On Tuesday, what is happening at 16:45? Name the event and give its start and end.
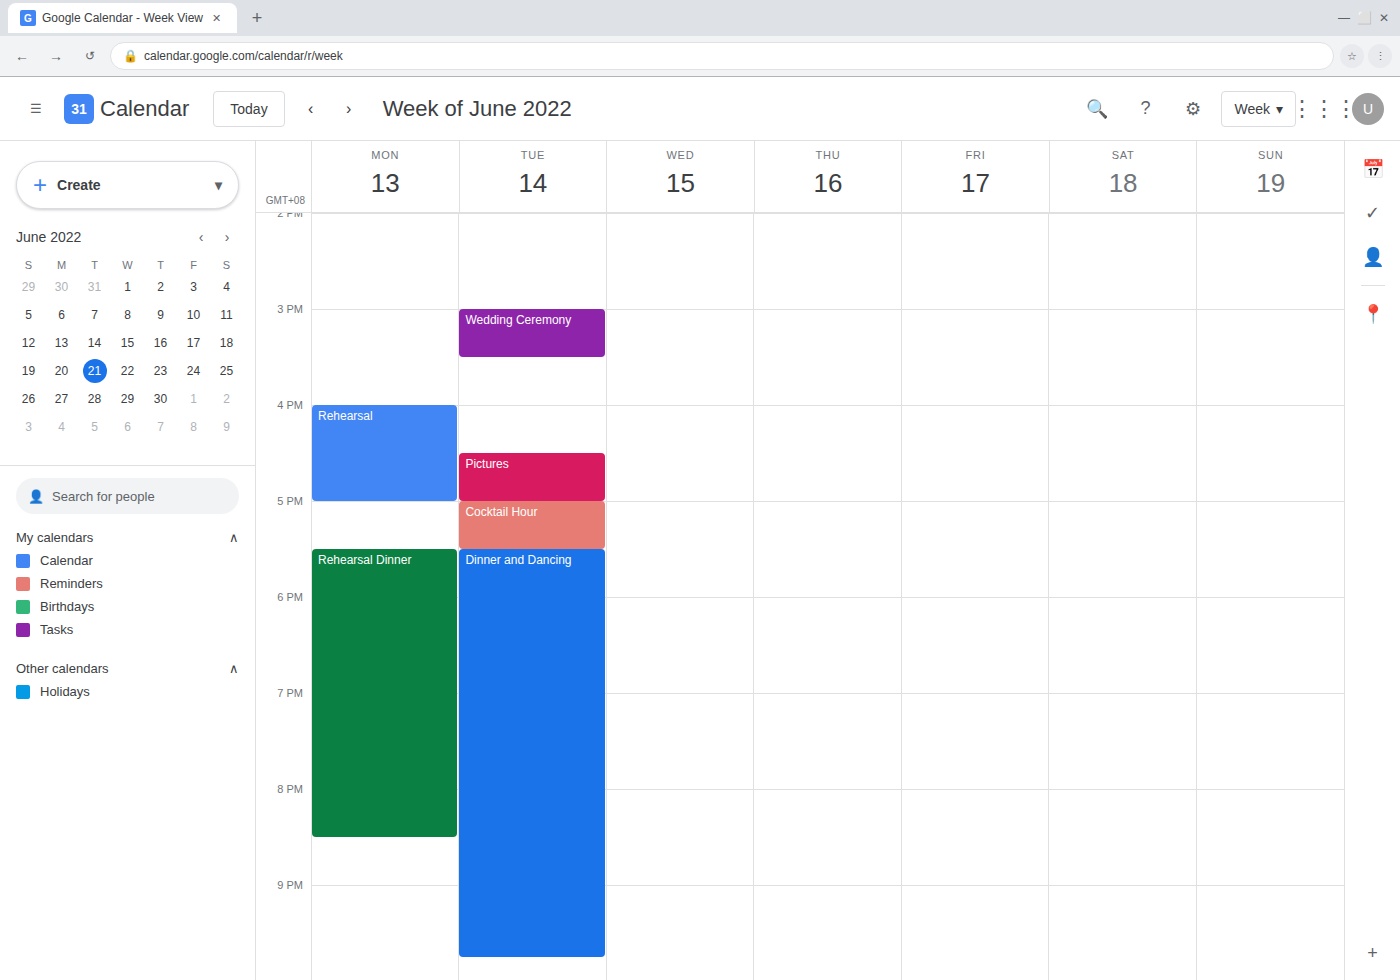
"Pictures", 16:30 to 17:00